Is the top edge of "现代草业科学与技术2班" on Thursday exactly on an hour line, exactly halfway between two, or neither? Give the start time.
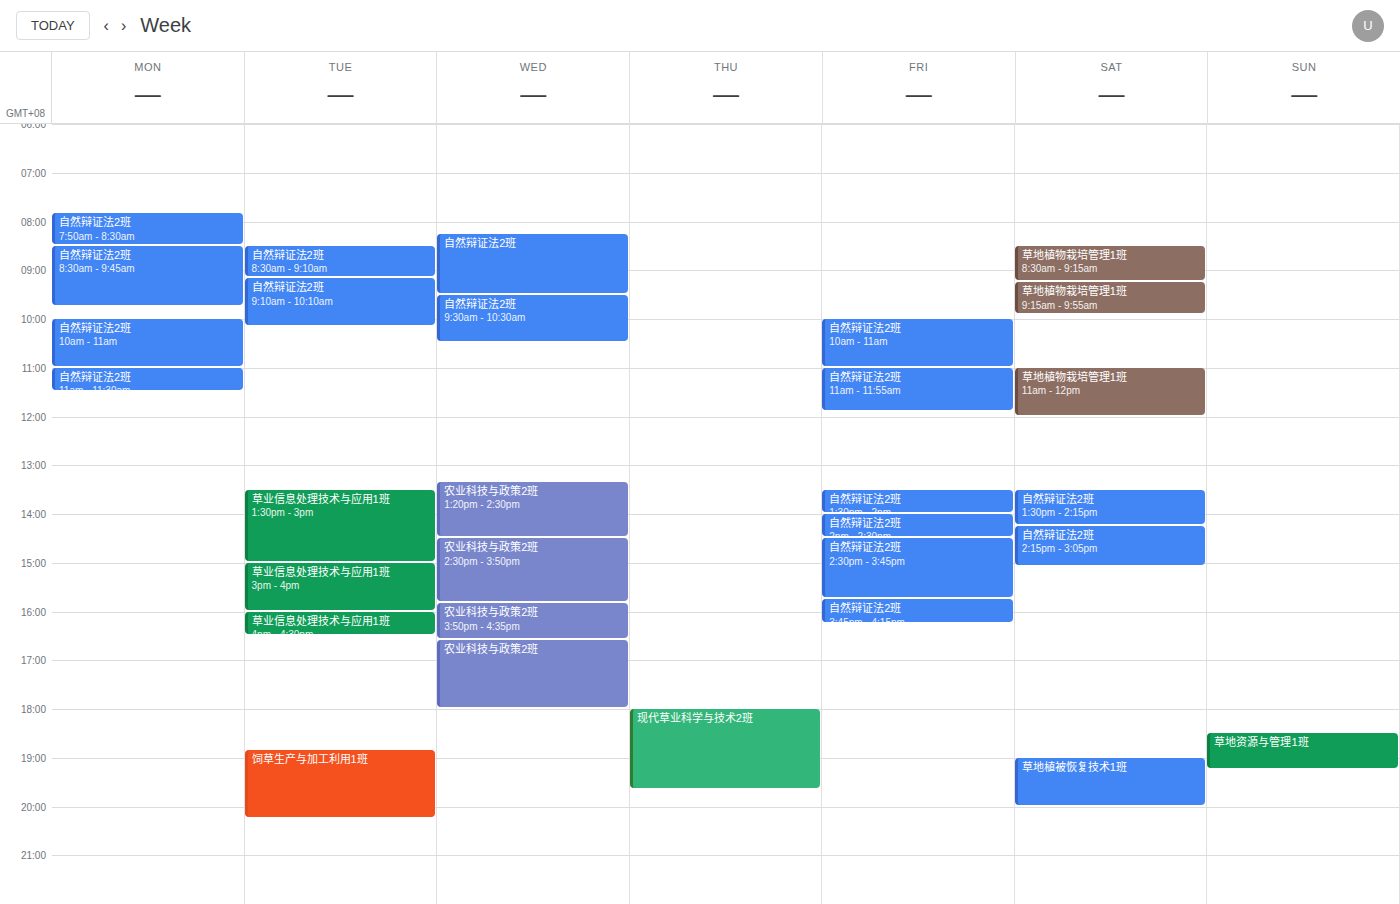
6:00 PM -- exactly on the 6 PM line.